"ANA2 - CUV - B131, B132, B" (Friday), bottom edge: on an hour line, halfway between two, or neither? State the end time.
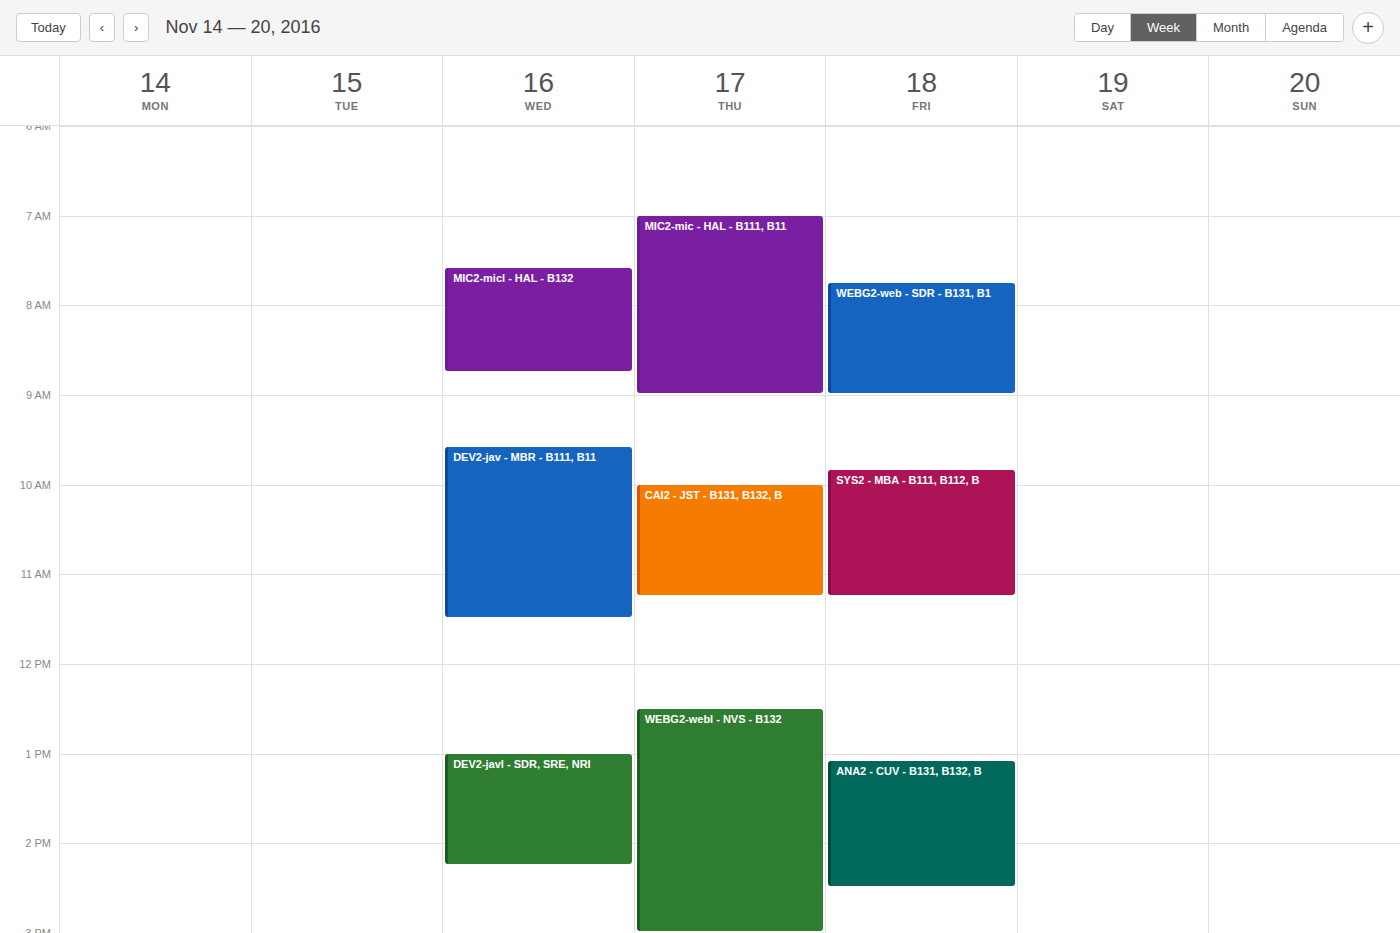
2:30 PM -- halfway between the 2 PM and 3 PM lines.